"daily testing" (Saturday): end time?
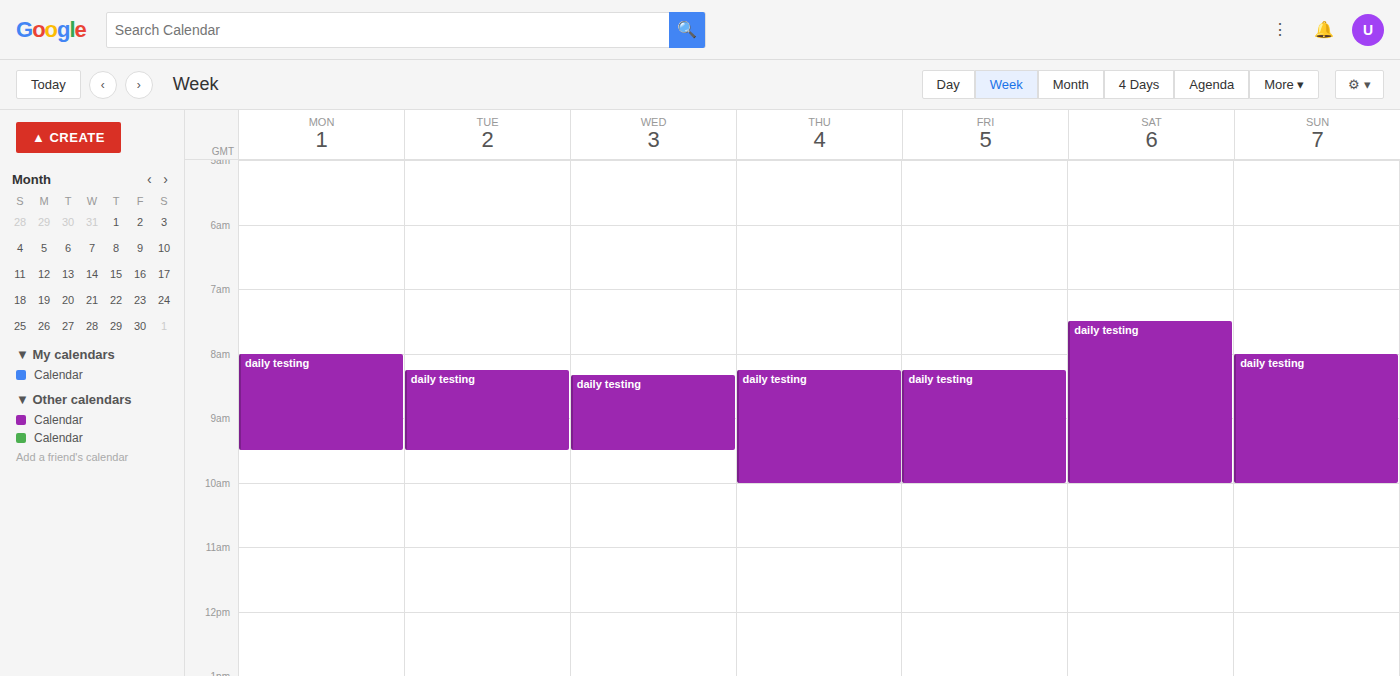
10:00 AM